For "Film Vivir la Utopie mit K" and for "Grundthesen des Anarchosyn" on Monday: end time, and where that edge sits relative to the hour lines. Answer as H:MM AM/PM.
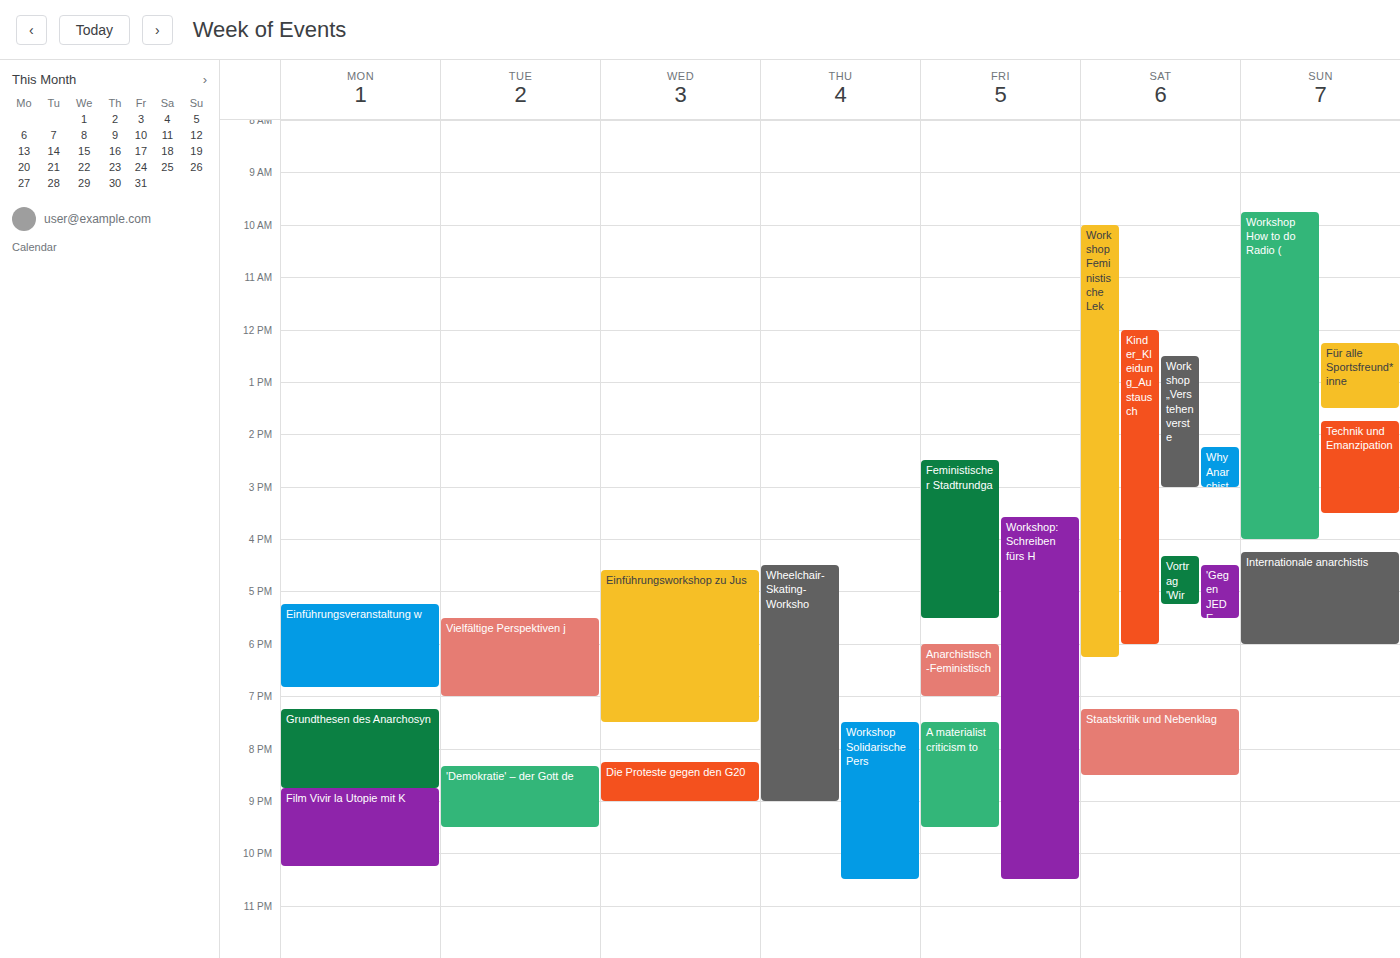
"Film Vivir la Utopie mit K": 10:15 PM, neither: a quarter of the way from the 10 PM line to the 11 PM line. "Grundthesen des Anarchosyn": 8:45 PM, neither: three quarters of the way from the 8 PM line to the 9 PM line.